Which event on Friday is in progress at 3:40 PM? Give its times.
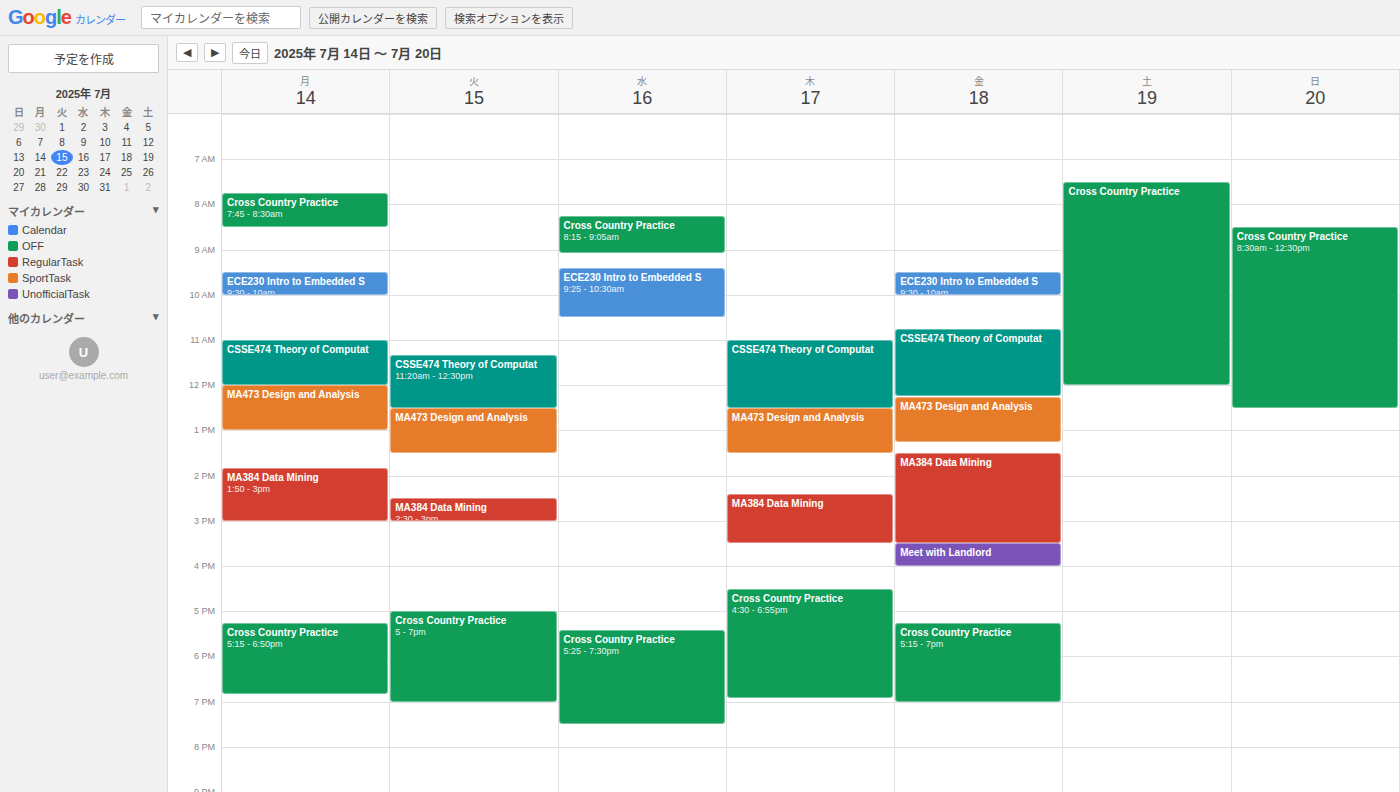
"Meet with Landlord", 3:30 PM to 4:00 PM